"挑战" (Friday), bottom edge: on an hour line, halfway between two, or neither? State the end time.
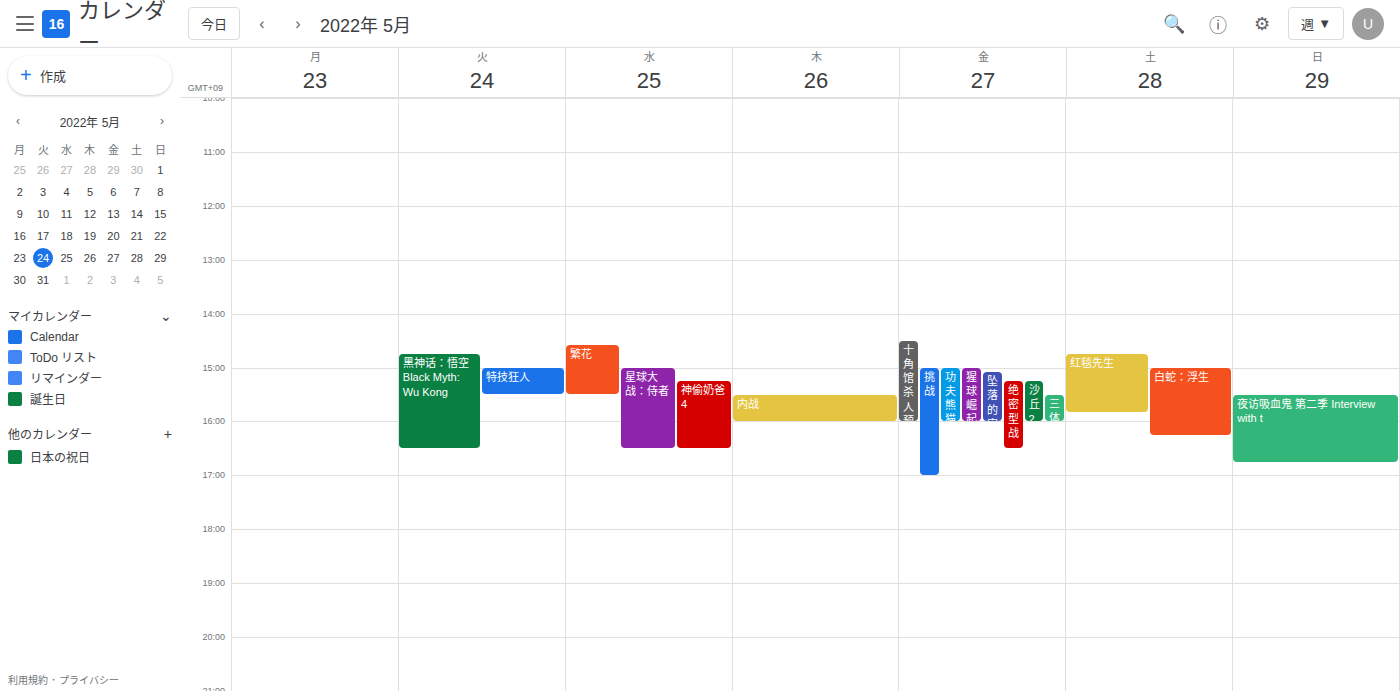
5:00 PM -- exactly on the 5 PM line.